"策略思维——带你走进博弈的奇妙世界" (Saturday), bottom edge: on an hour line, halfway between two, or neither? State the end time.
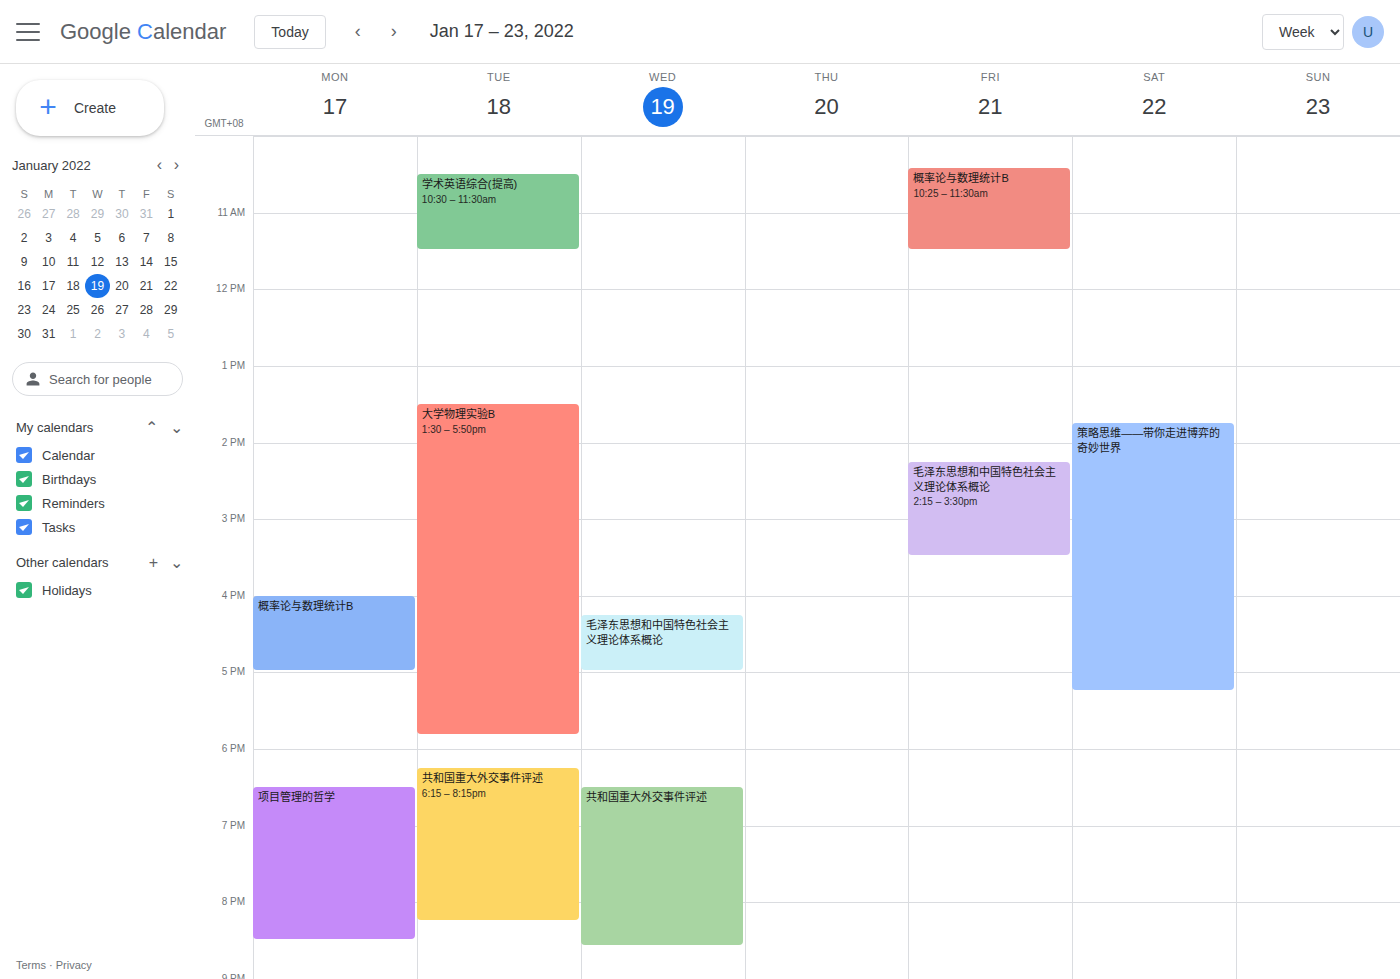
17:15 -- neither: a quarter of the way from the 17:00 line to the 18:00 line.